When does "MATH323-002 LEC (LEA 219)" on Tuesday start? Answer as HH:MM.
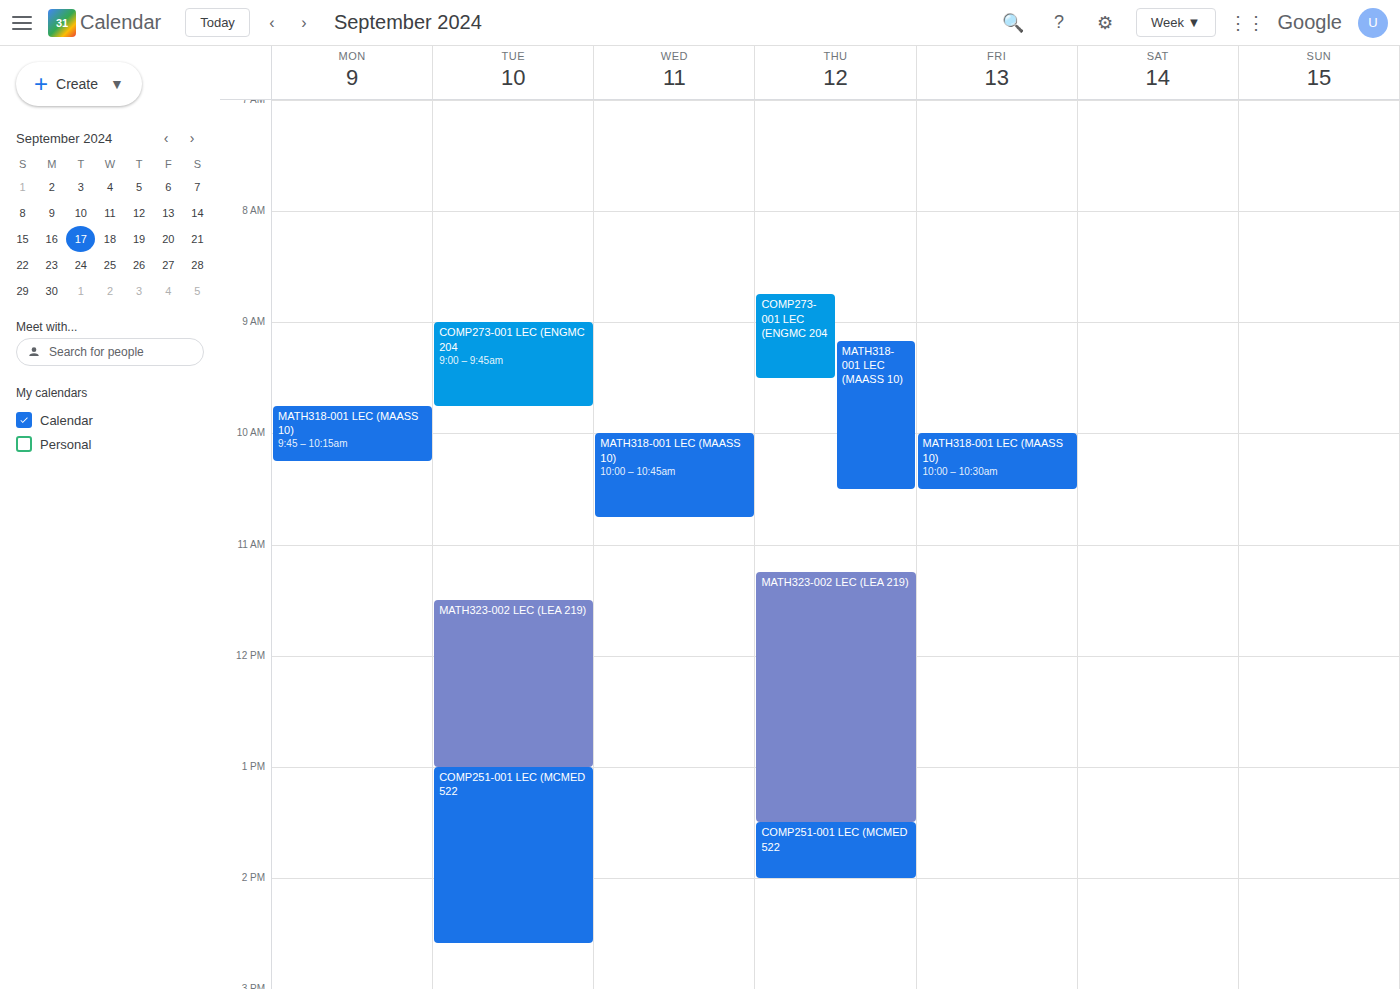
11:30